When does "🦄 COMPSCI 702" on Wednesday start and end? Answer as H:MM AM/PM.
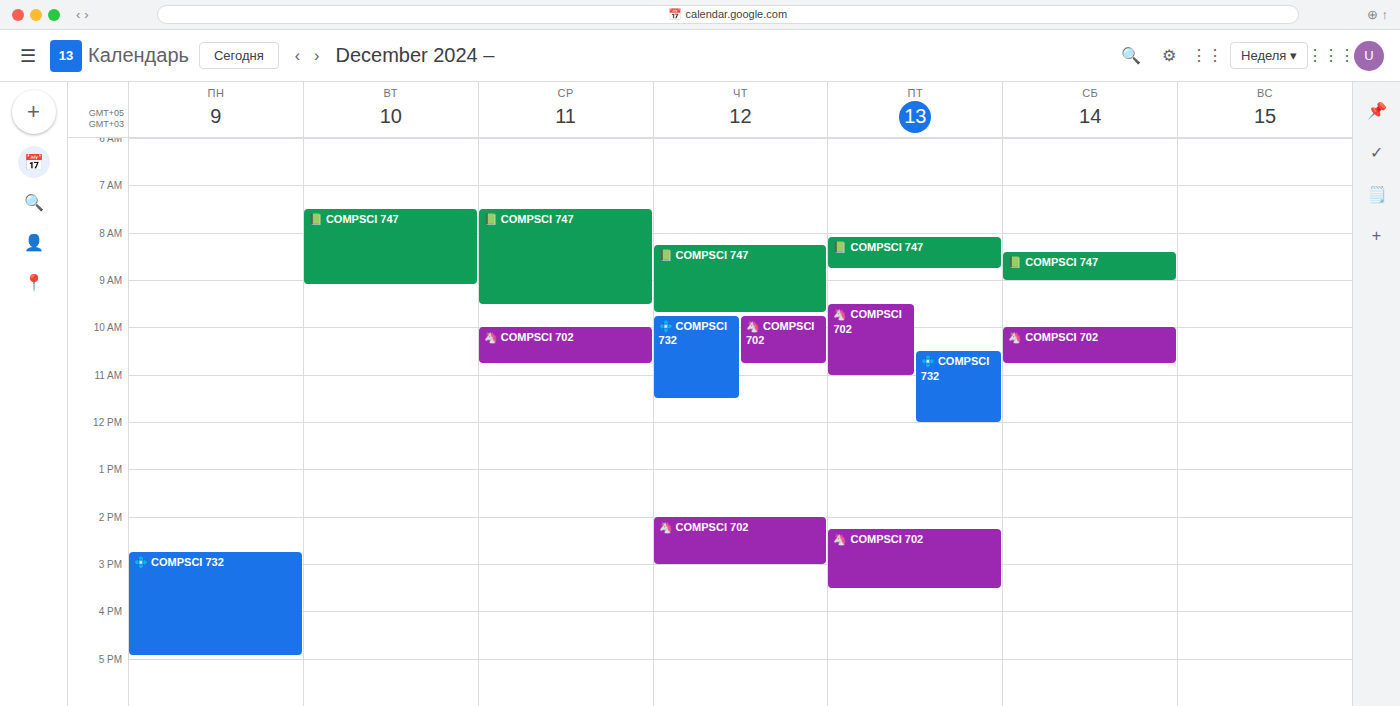
10:00 AM to 10:45 AM